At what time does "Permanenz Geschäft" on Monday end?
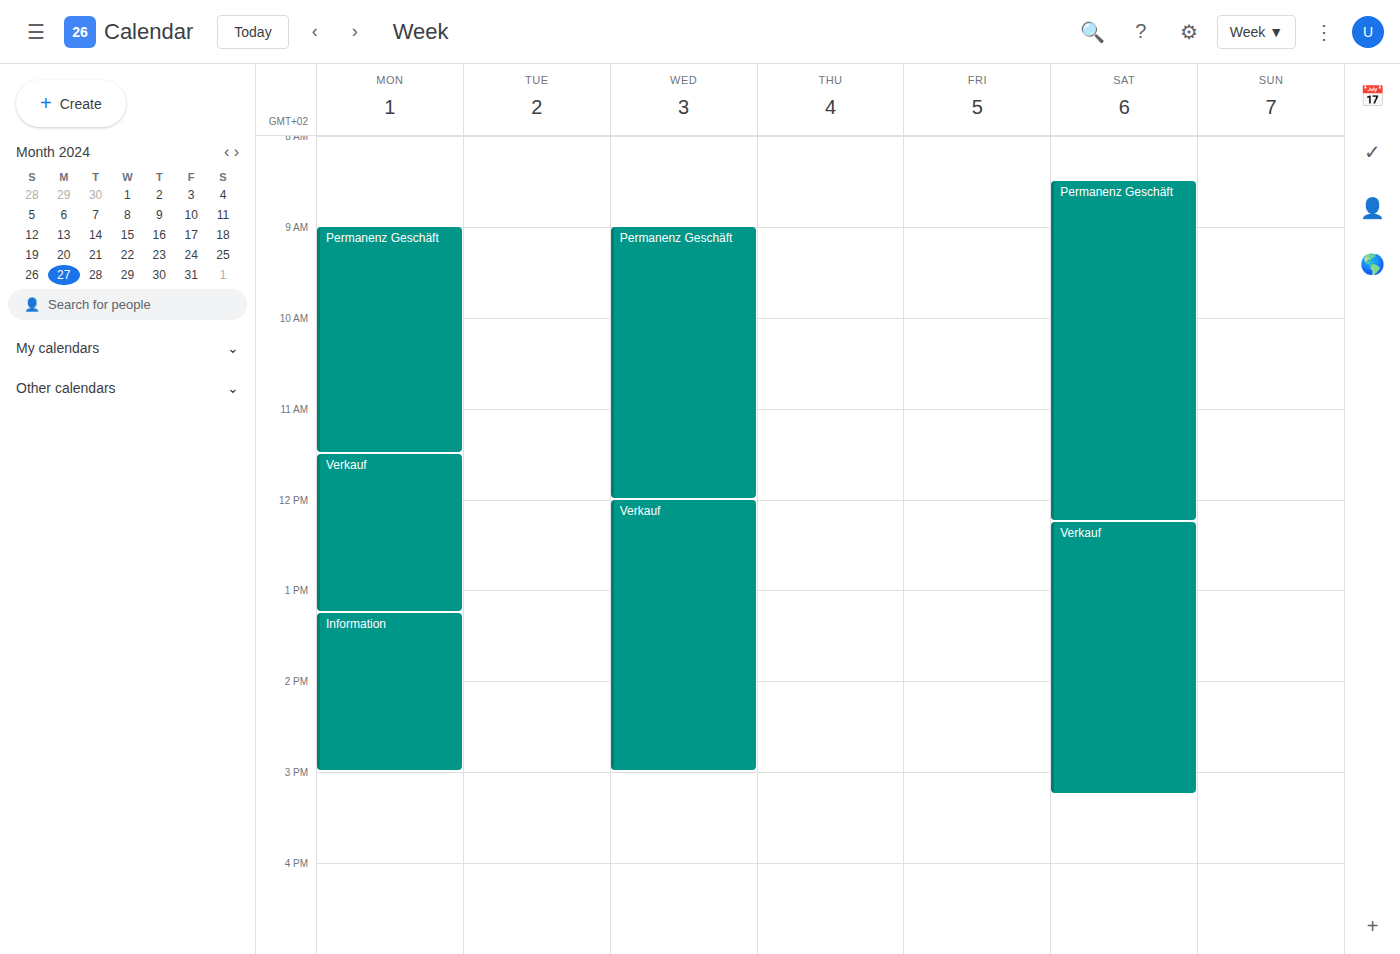
11:30 AM